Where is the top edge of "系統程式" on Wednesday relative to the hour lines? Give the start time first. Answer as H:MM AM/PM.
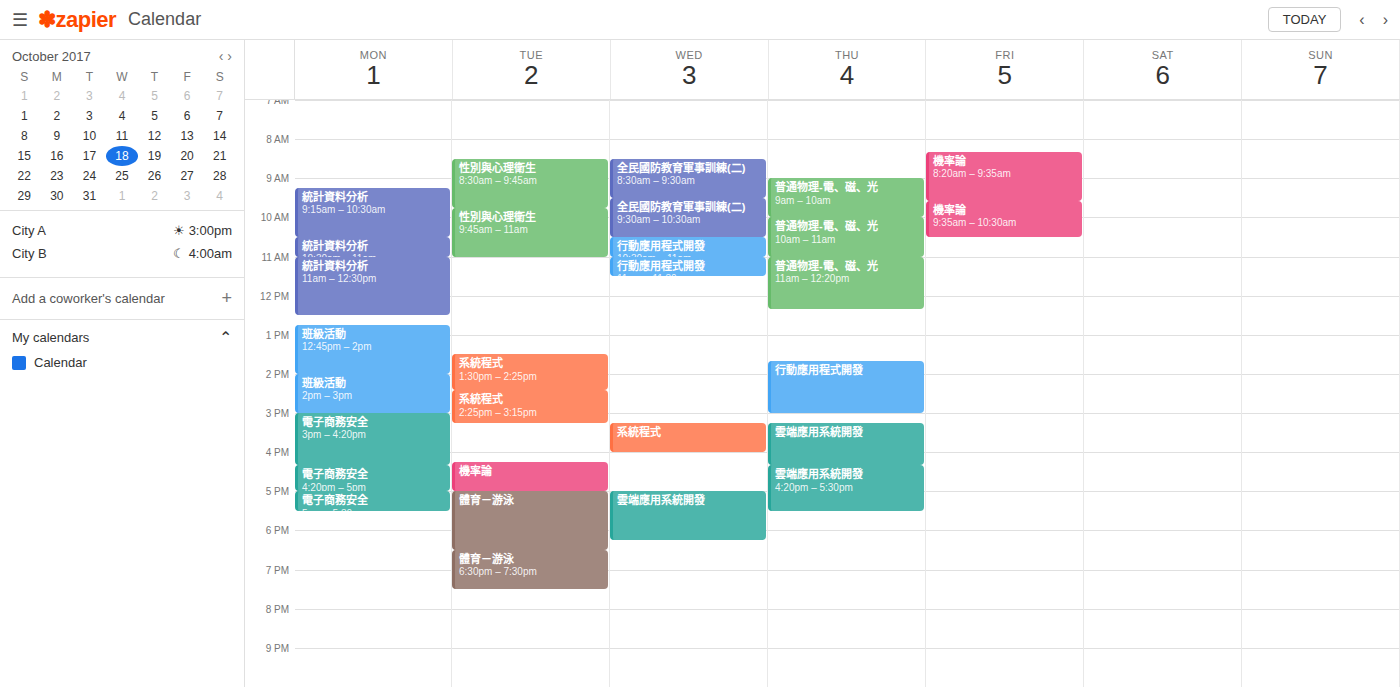
3:15 PM -- neither: a quarter of the way from the 3 PM line to the 4 PM line.